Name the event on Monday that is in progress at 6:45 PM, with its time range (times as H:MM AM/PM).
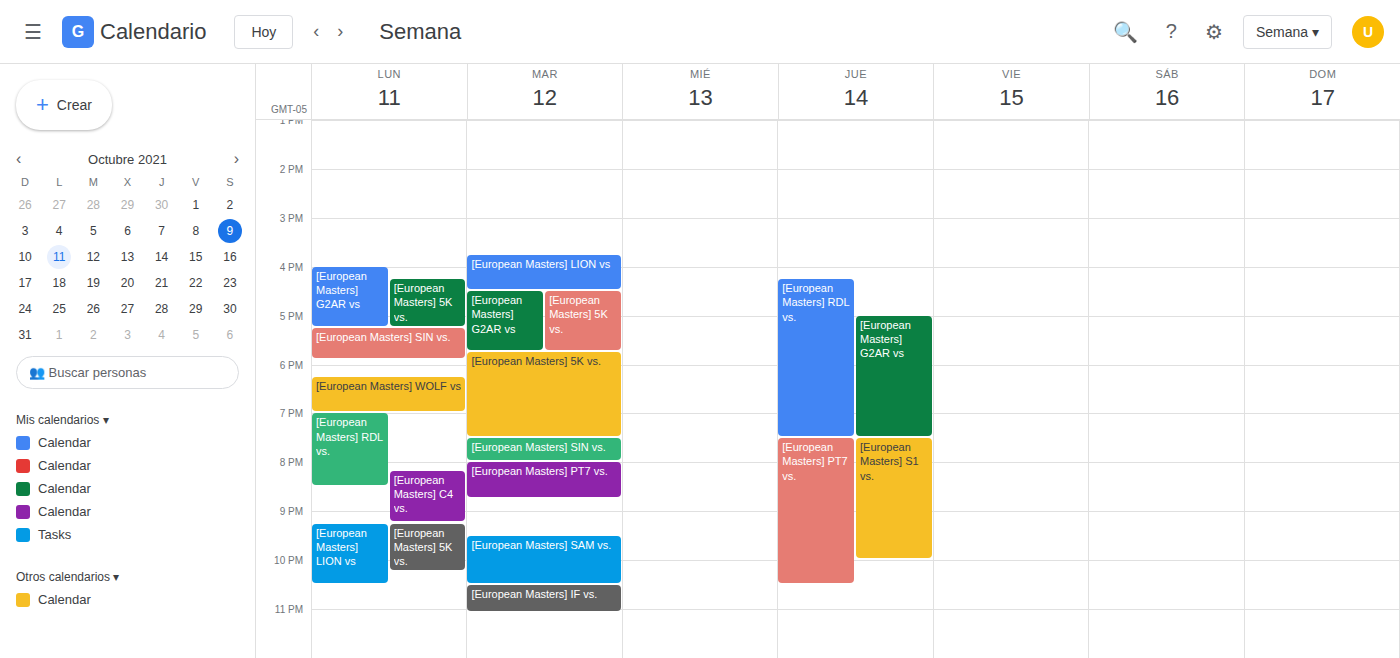
"[European Masters] WOLF vs", 6:15 PM to 7:00 PM